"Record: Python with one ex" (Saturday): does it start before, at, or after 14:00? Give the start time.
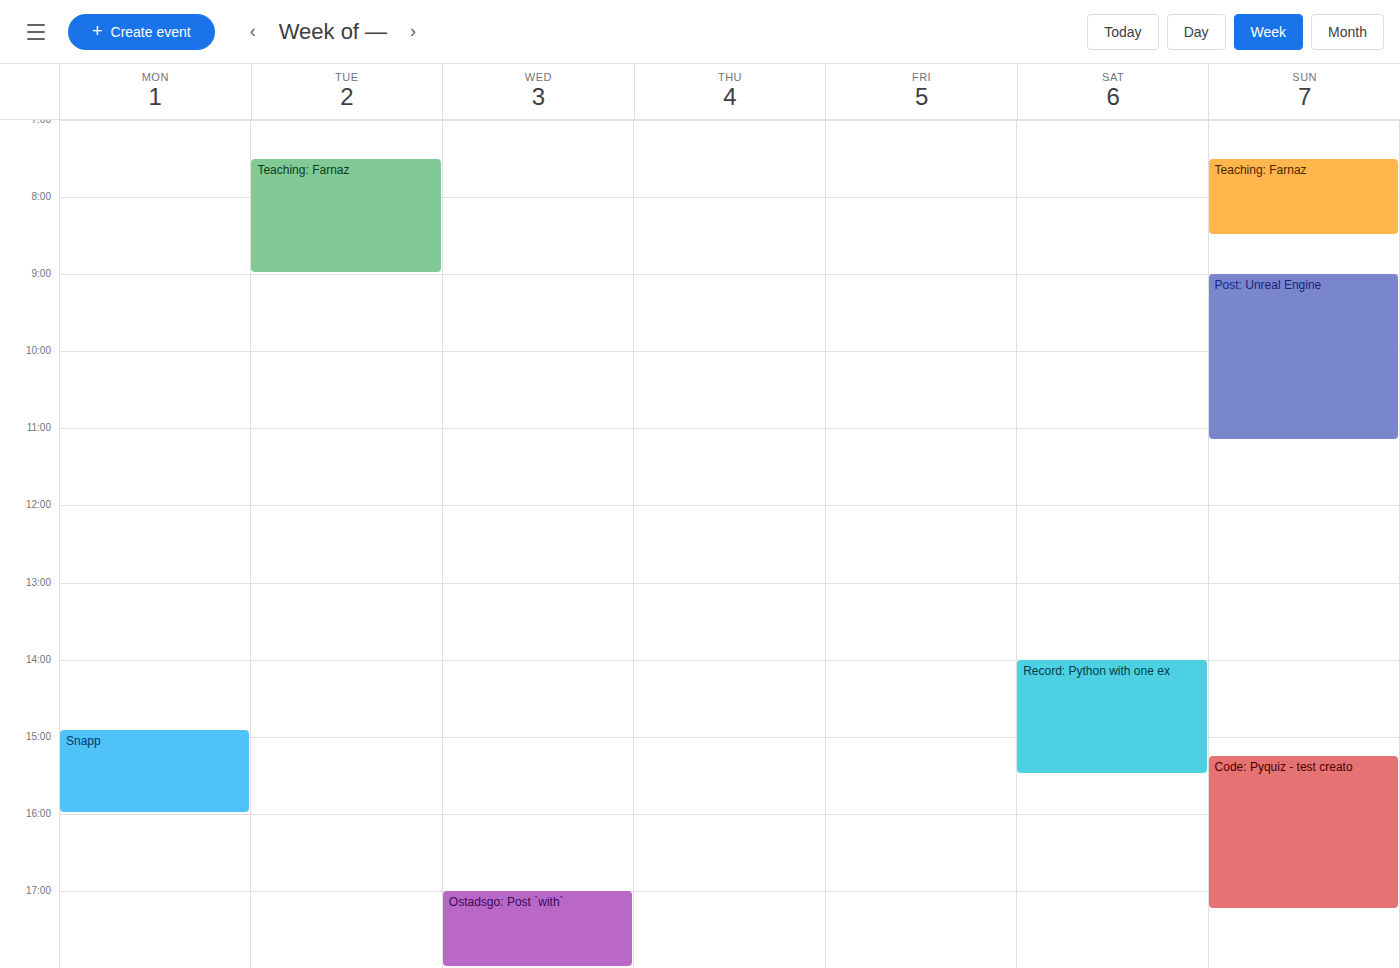
14:00 -- exactly at 14:00, on the 14:00 line.